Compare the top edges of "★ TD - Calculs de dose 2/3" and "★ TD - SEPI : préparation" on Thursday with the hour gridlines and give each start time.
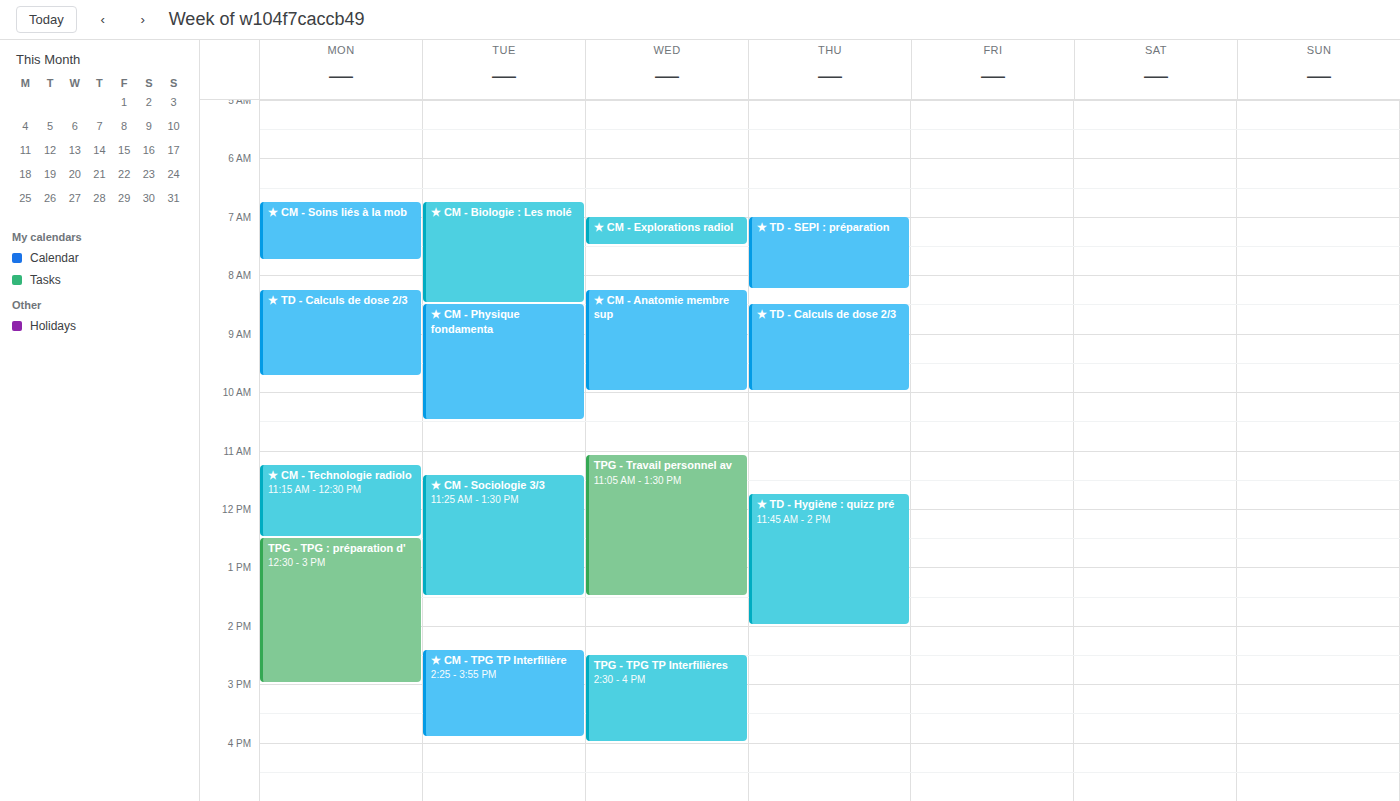
"★ TD - Calculs de dose 2/3": 8:30 AM, halfway between the 8 AM and 9 AM lines. "★ TD - SEPI : préparation": 7:00 AM, exactly on the 7 AM line.